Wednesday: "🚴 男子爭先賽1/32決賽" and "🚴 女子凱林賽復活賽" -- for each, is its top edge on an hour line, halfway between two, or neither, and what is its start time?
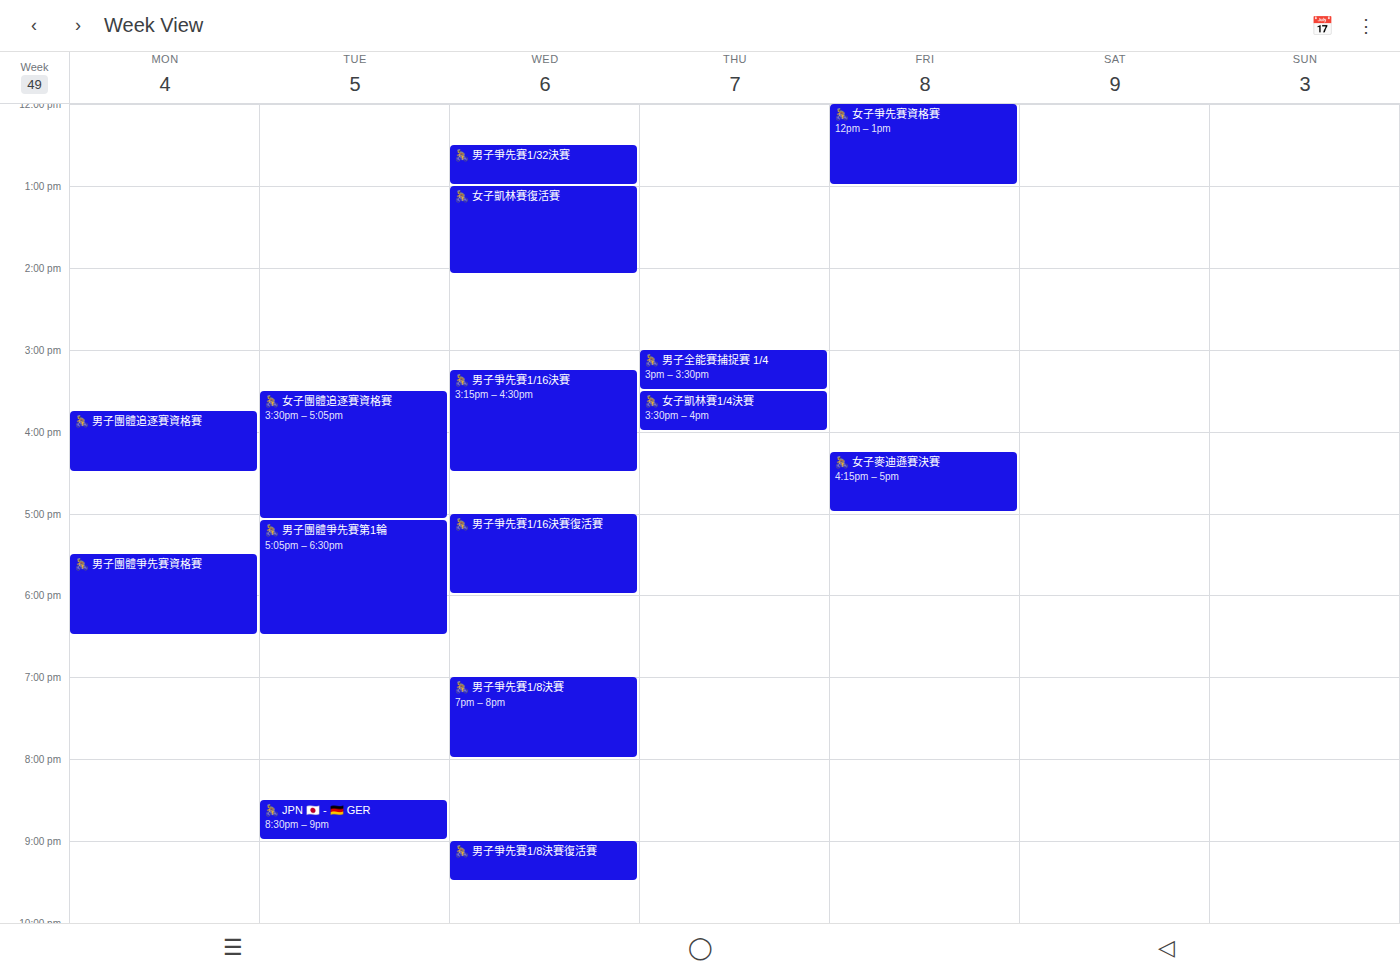
"🚴 男子爭先賽1/32決賽": 12:30 PM, halfway between the 12 PM and 1 PM lines. "🚴 女子凱林賽復活賽": 1:00 PM, exactly on the 1 PM line.